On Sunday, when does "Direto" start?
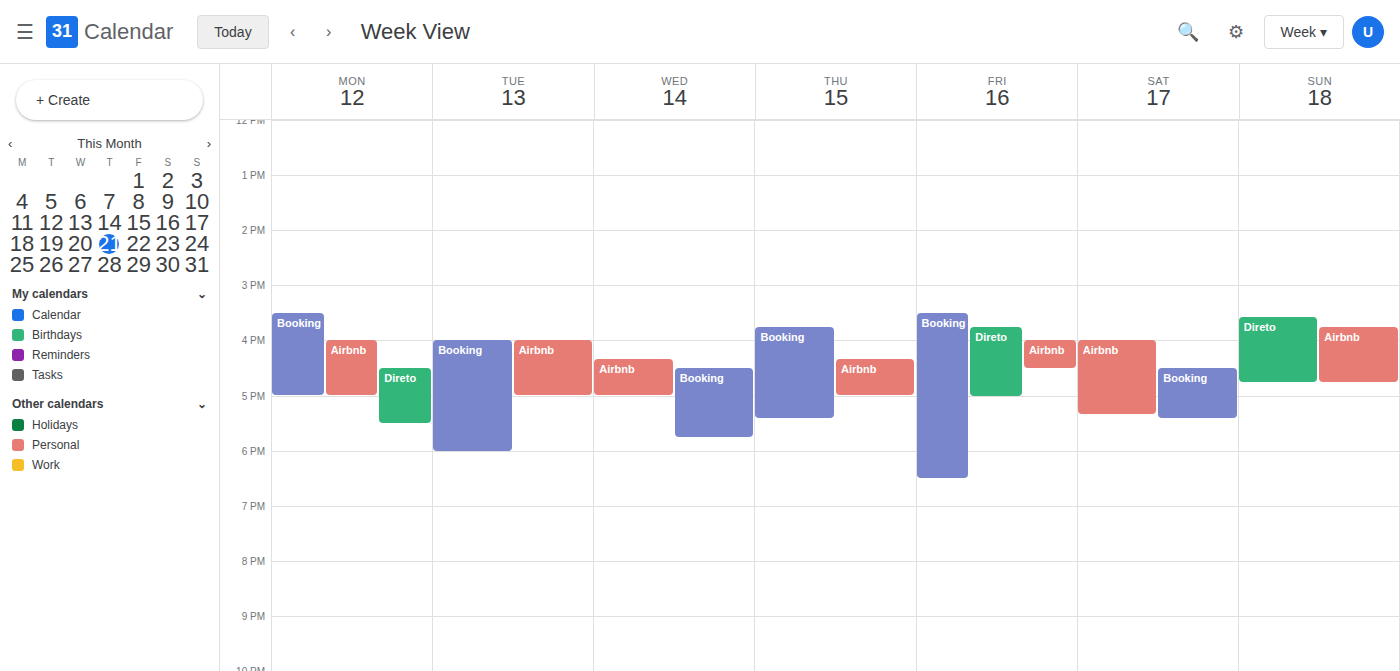
3:35 PM